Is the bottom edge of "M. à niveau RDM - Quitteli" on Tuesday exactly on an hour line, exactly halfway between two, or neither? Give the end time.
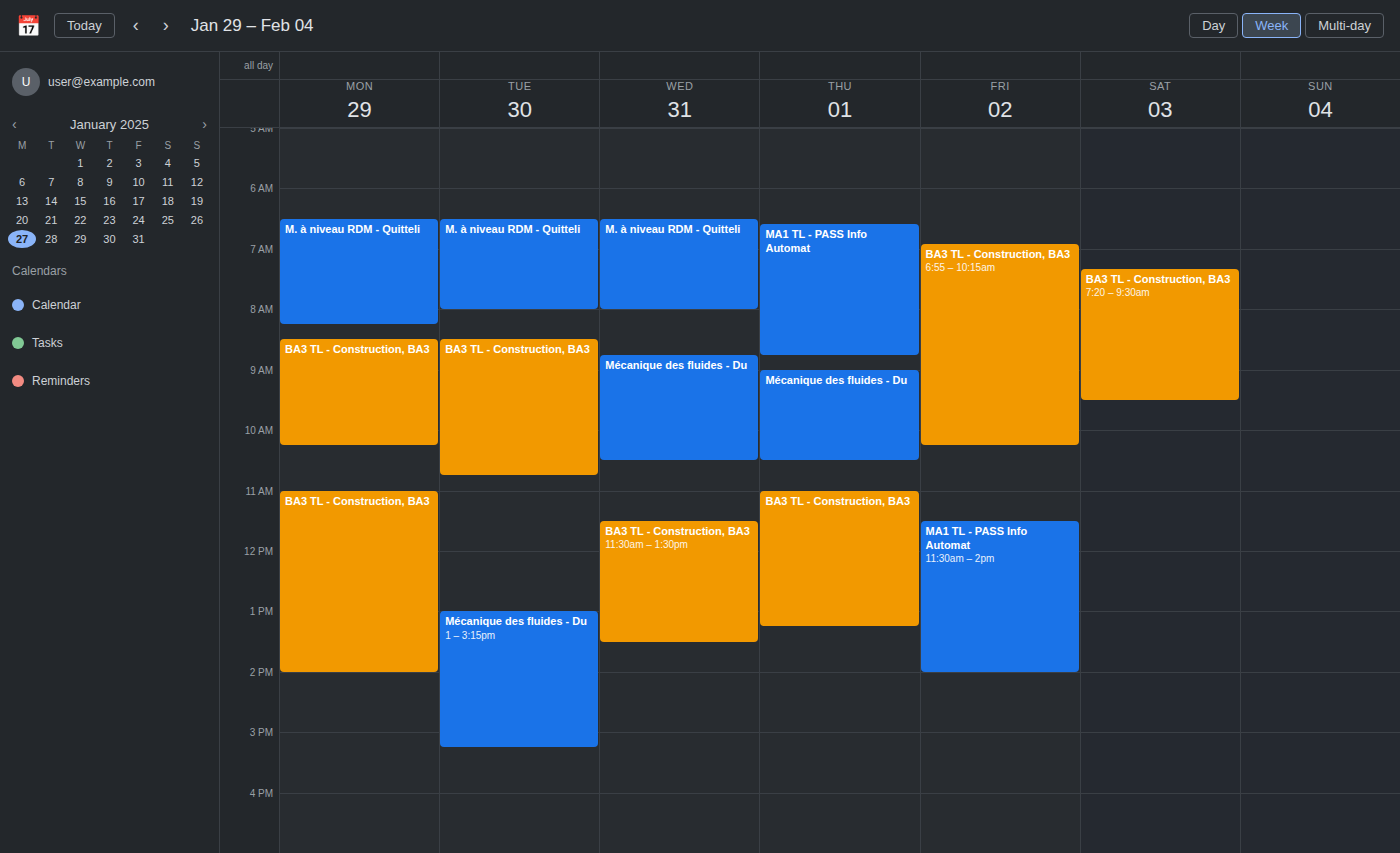
8:00 AM -- exactly on the 8 AM line.